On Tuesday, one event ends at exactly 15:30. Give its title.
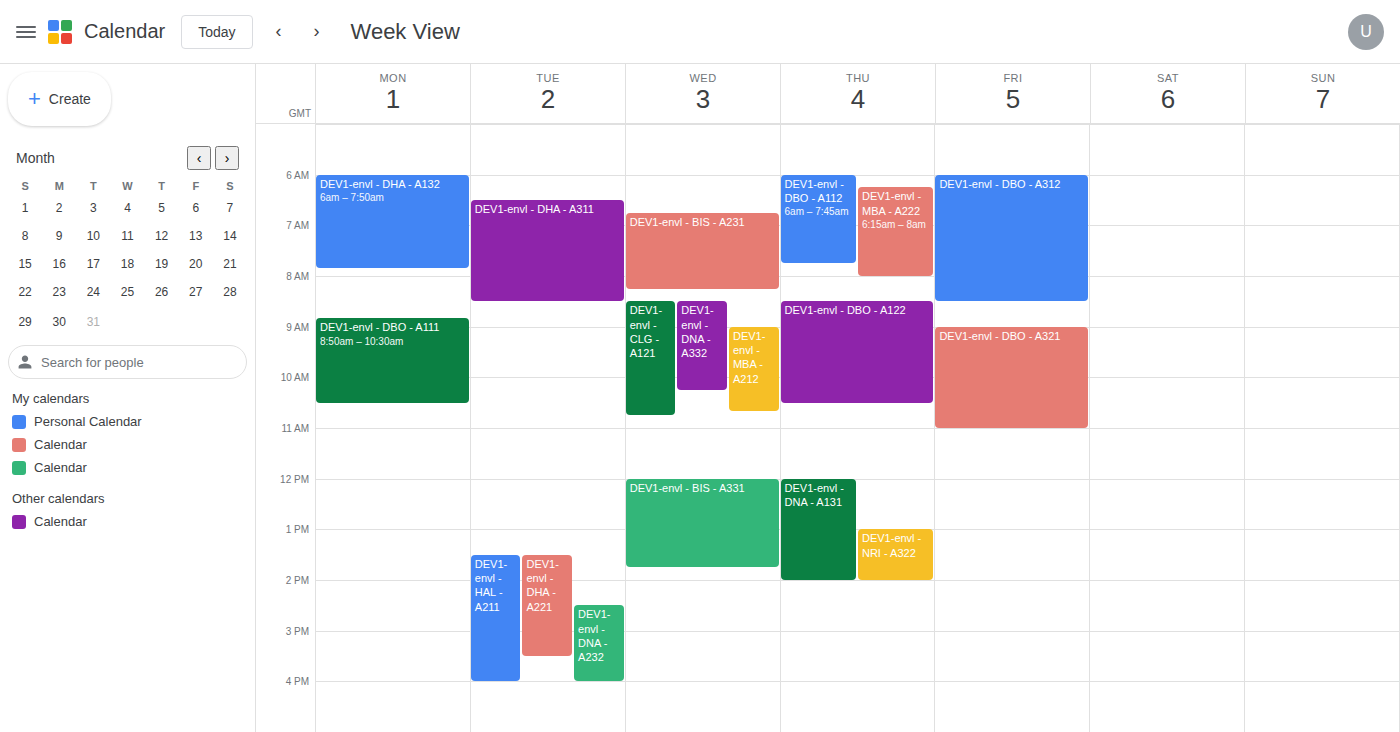
"DEV1-envl - DHA - A221"